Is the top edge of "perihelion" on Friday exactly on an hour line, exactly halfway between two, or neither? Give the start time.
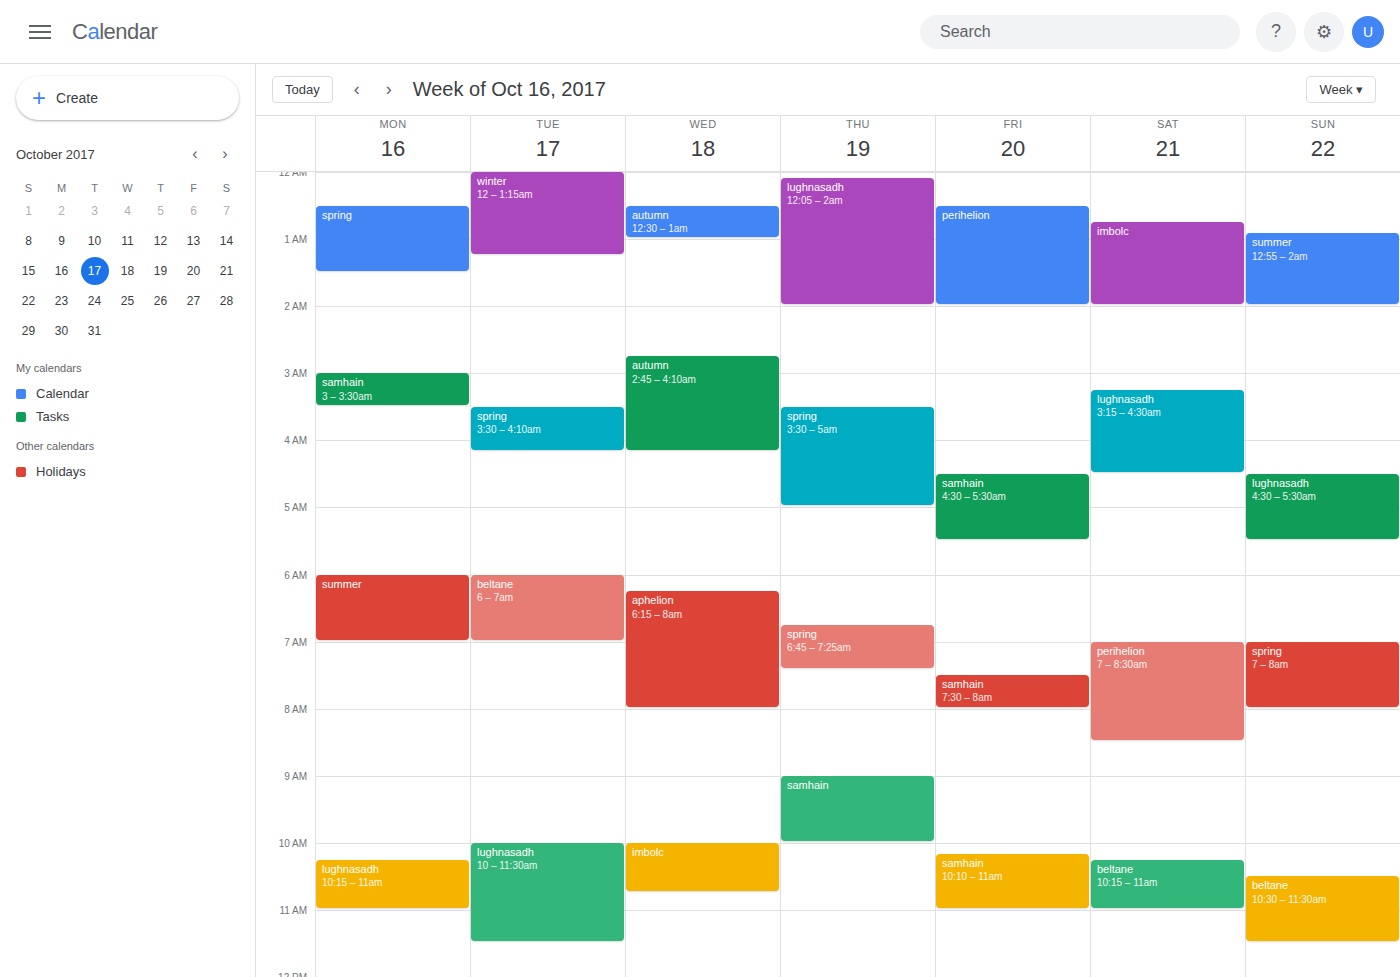
12:30 AM -- halfway between the 12 AM and 1 AM lines.